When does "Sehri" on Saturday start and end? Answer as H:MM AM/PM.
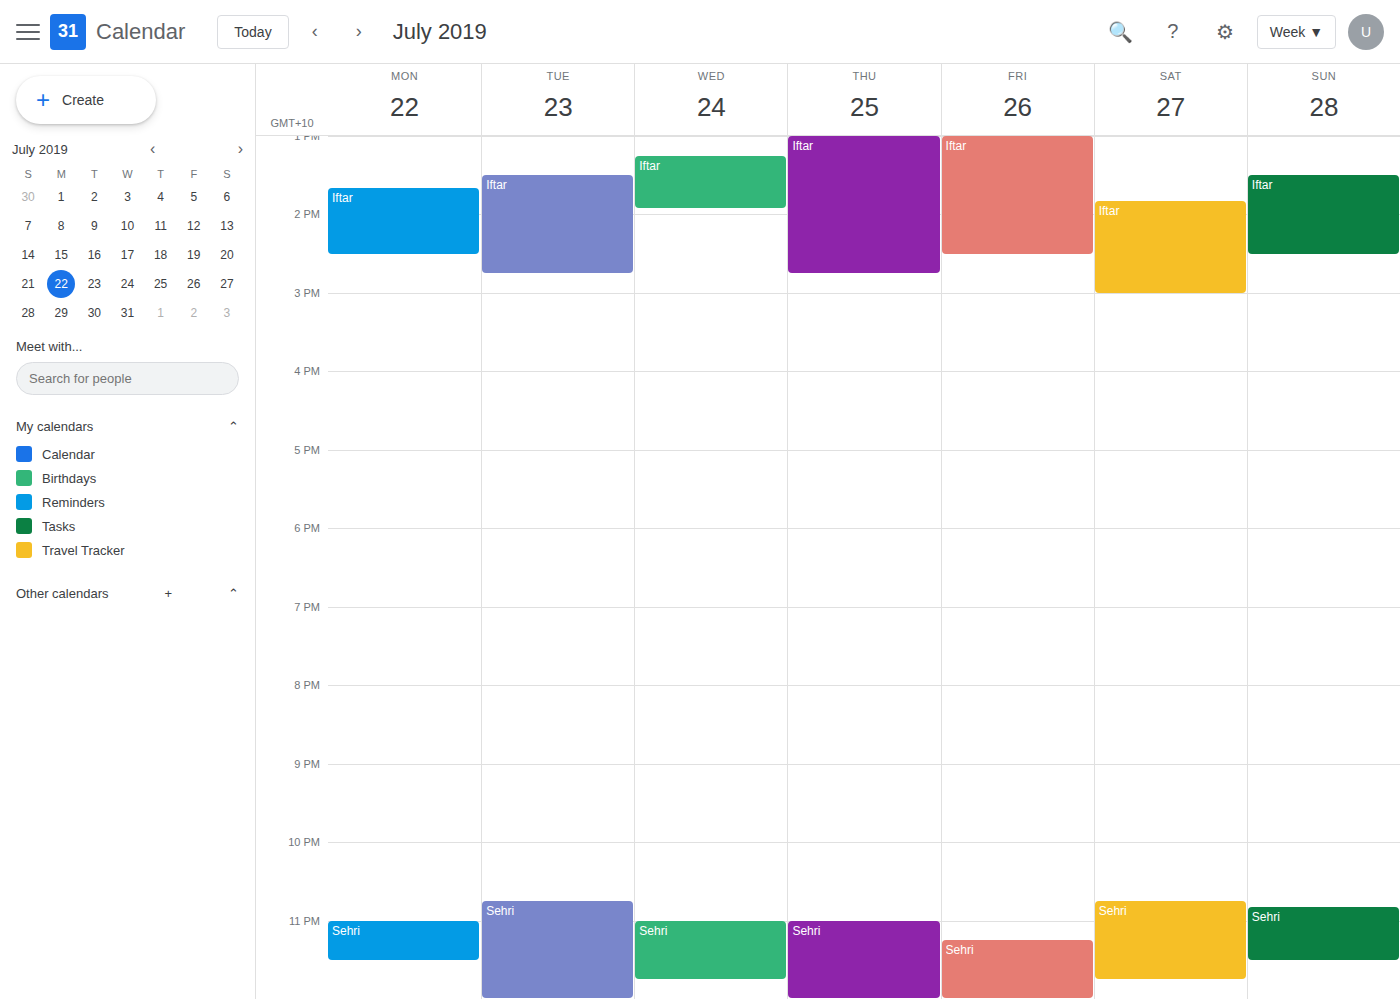
10:45 PM to 11:45 PM